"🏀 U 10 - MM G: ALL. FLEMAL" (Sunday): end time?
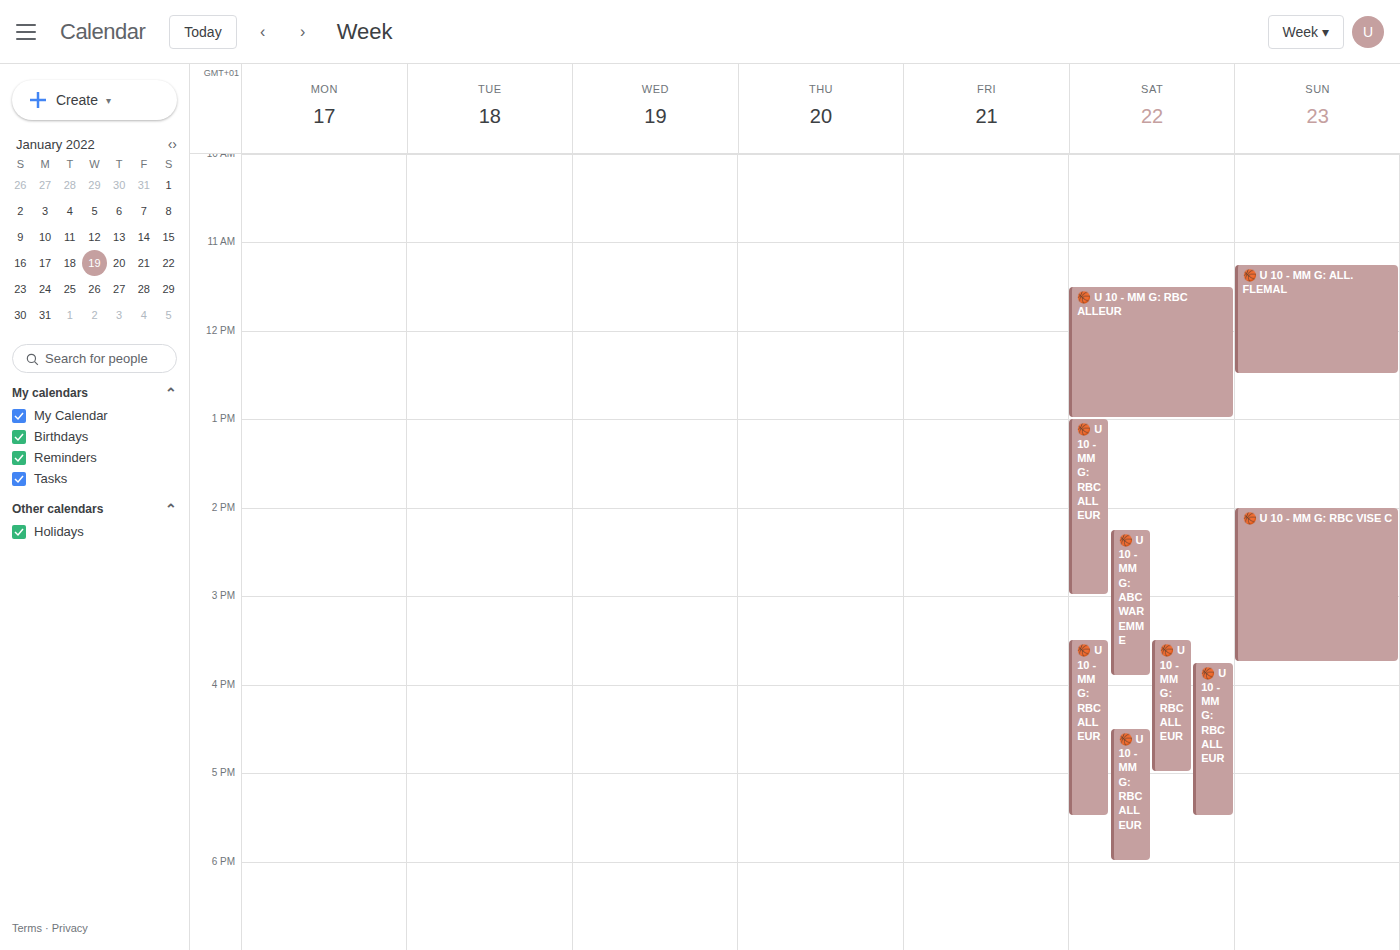
12:30 PM